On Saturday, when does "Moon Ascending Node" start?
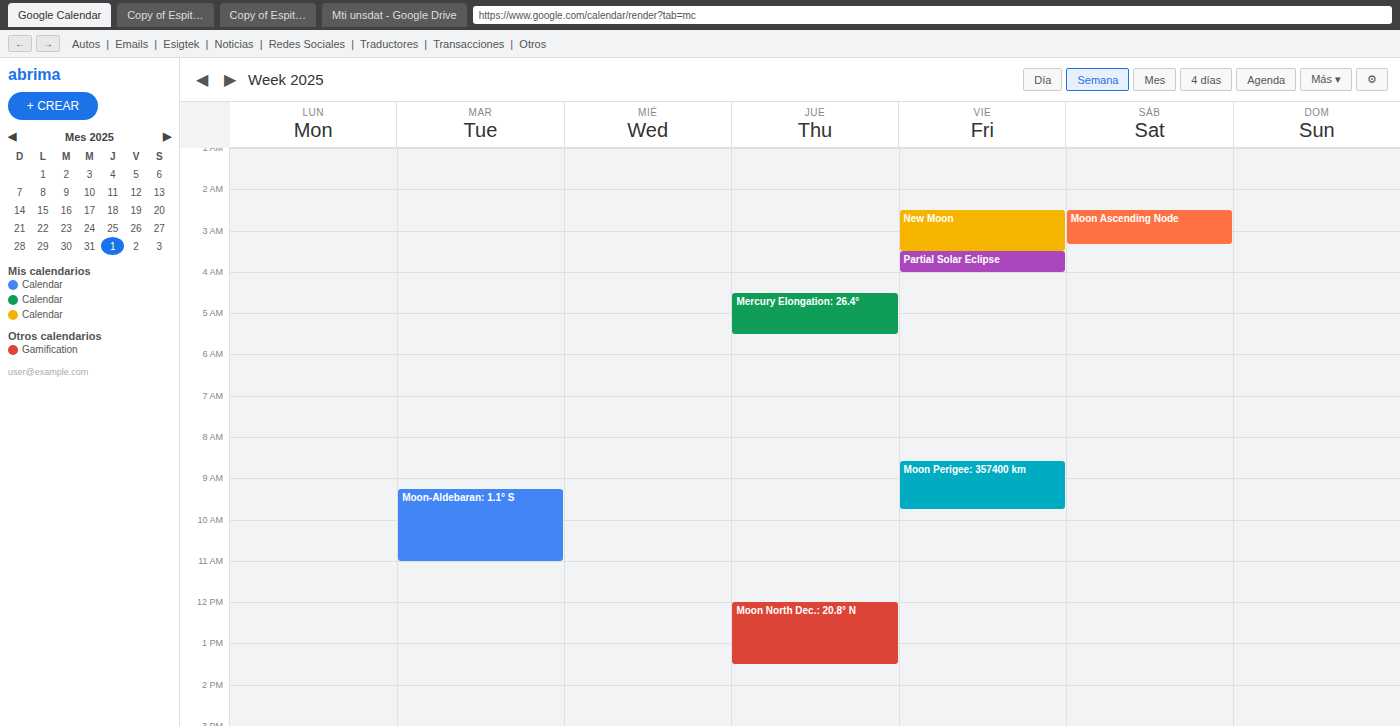
2:30 AM